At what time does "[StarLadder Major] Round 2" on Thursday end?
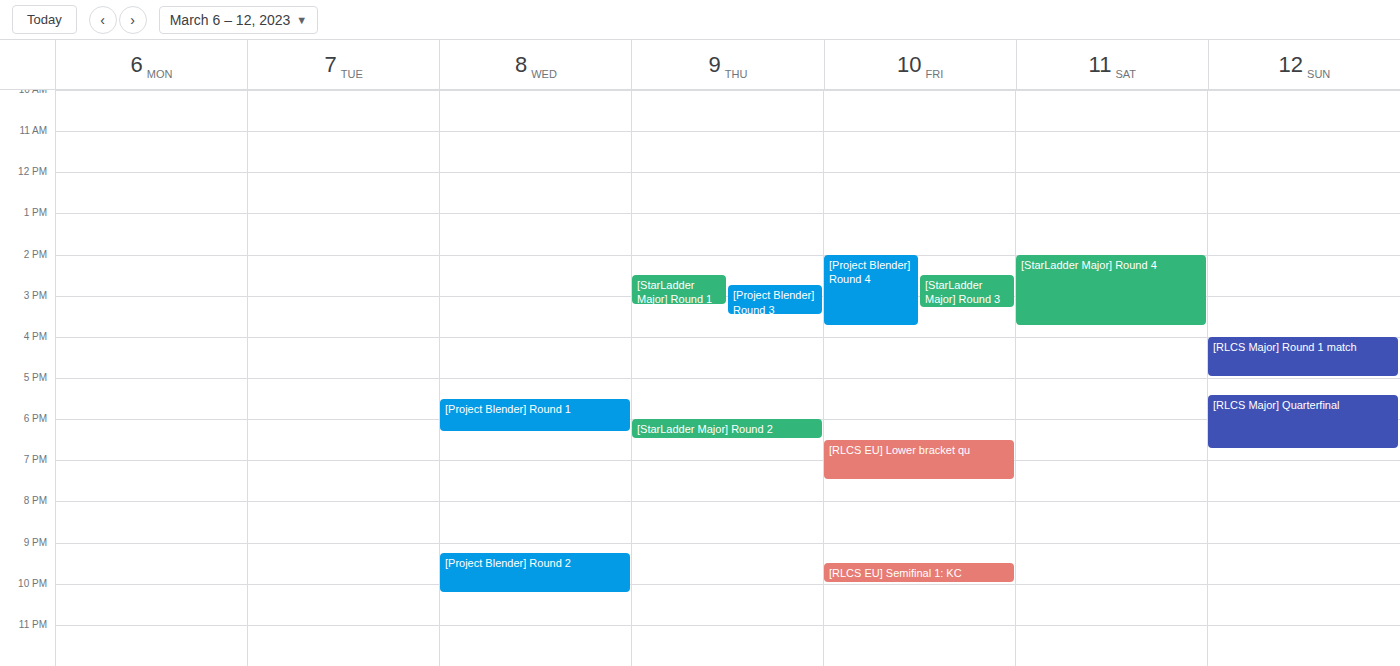
6:30 PM